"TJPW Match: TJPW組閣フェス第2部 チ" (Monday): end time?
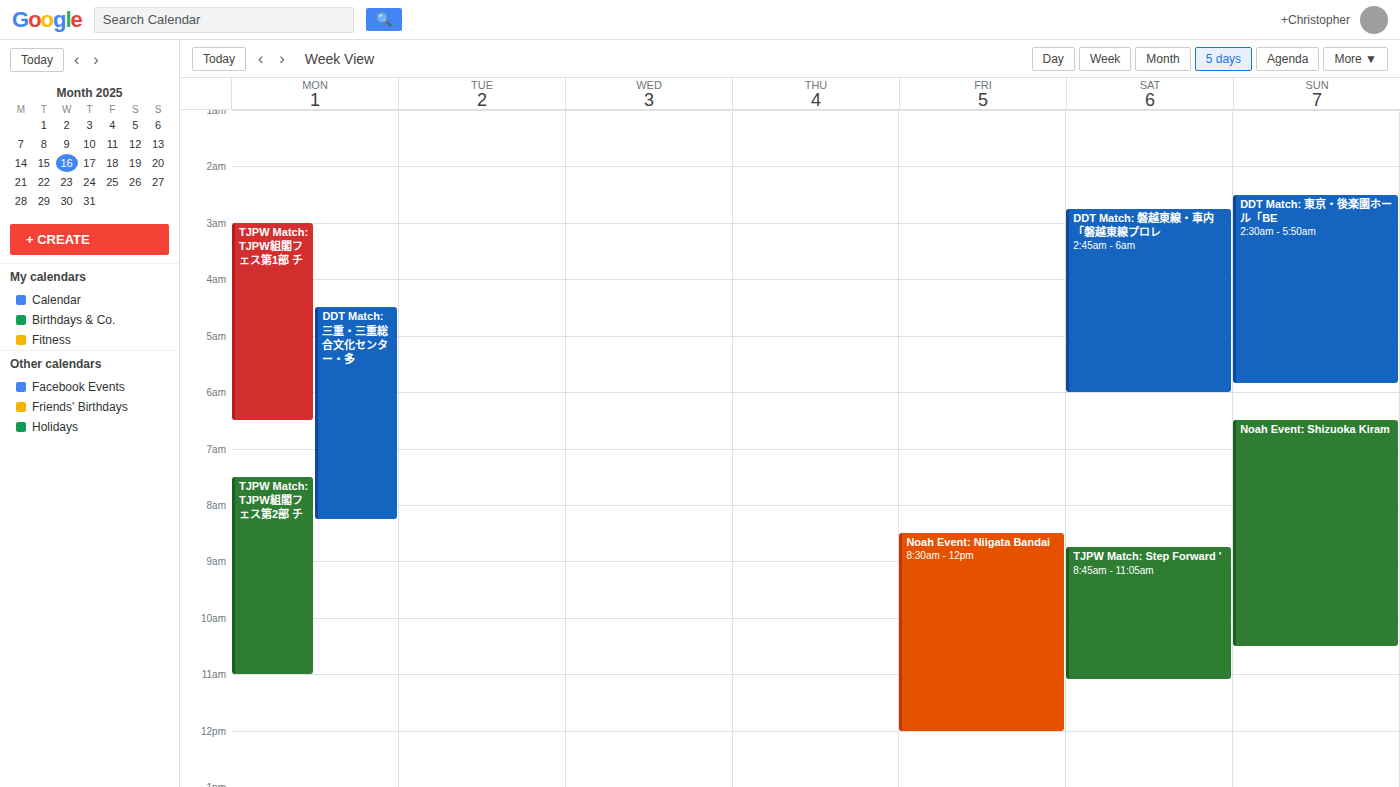
11:00 AM